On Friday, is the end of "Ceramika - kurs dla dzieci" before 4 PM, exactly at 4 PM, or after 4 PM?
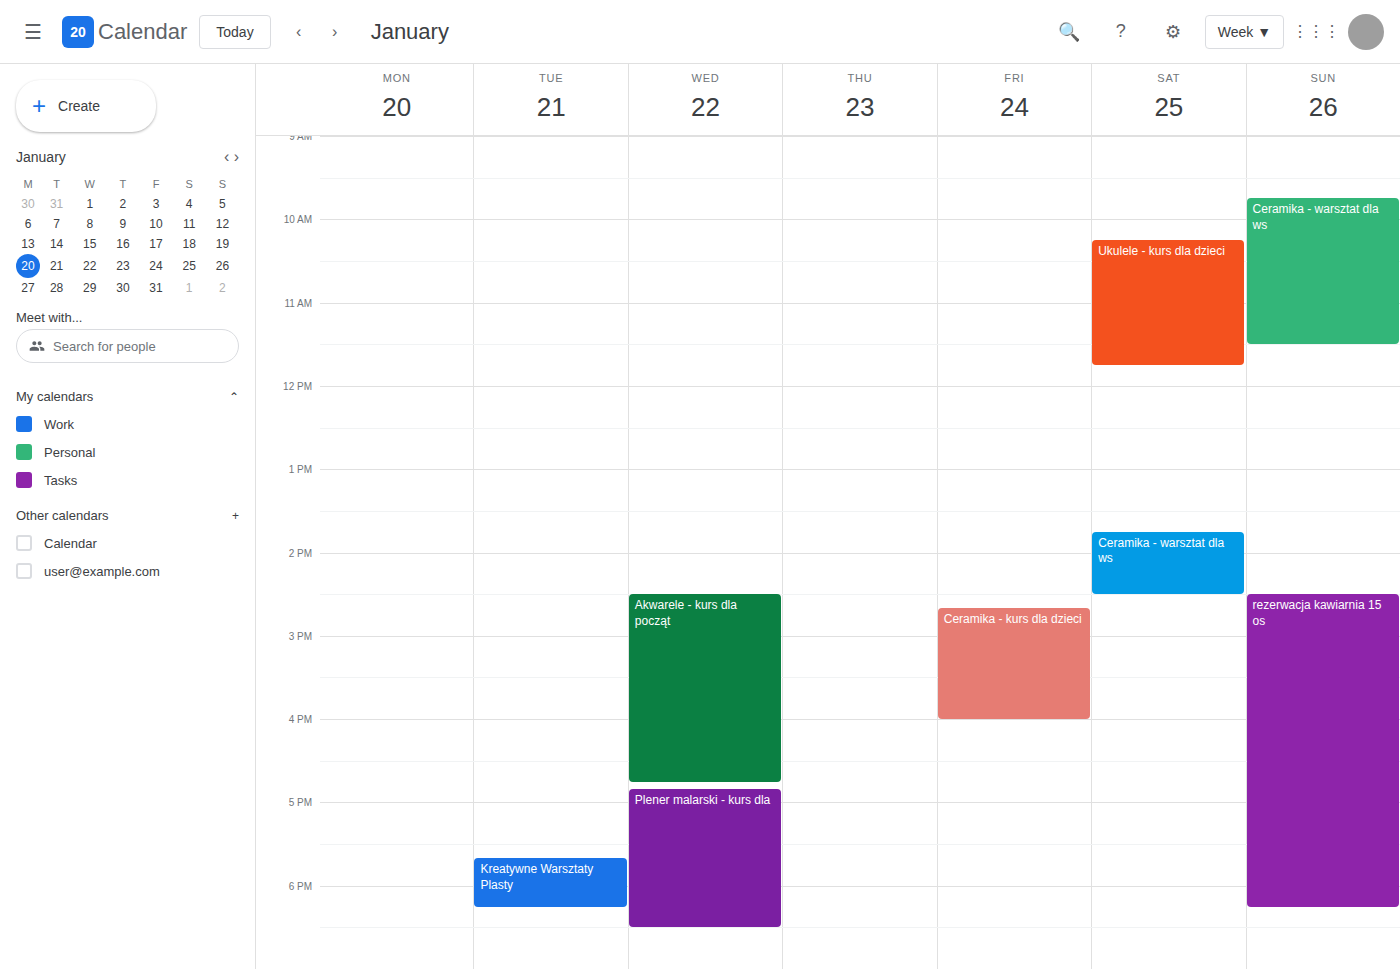
4:00 PM -- exactly at 4 PM, on the 4 PM line.